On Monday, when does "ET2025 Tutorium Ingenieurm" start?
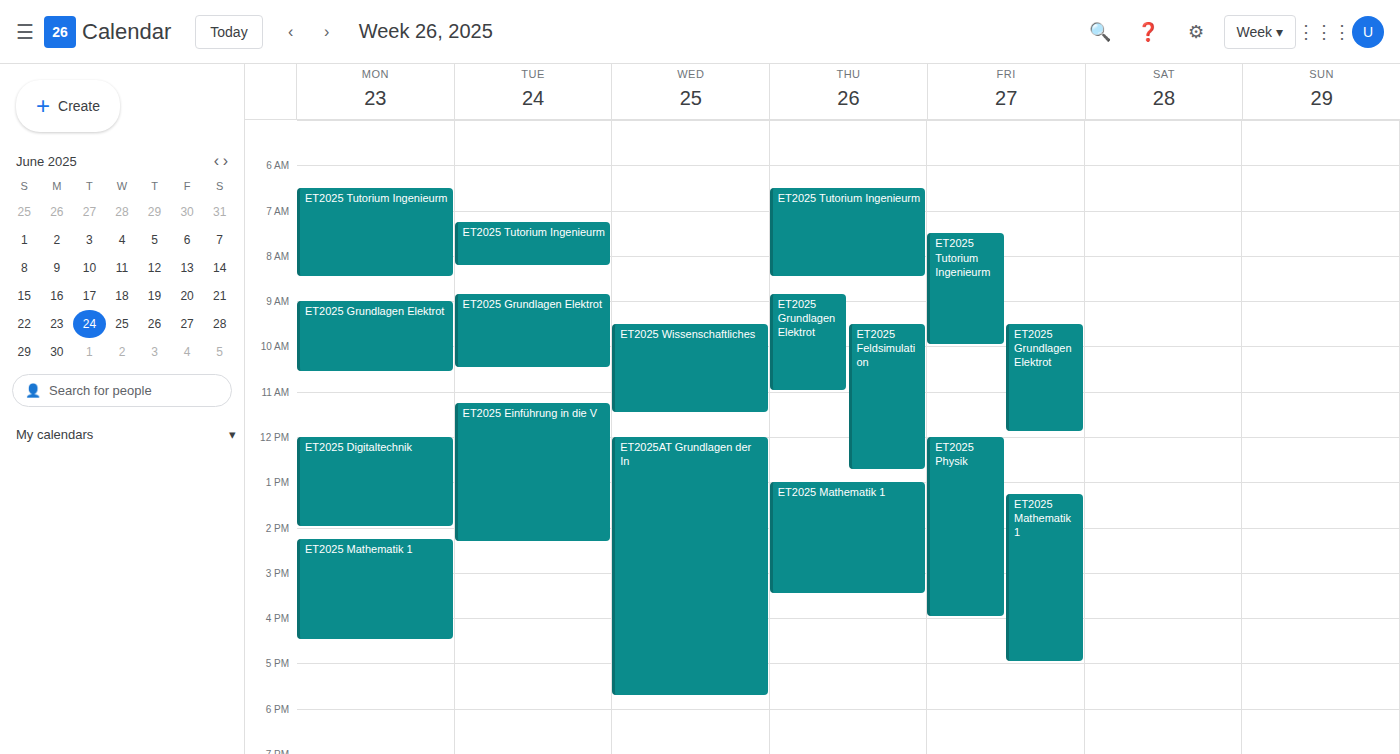
6:30 AM